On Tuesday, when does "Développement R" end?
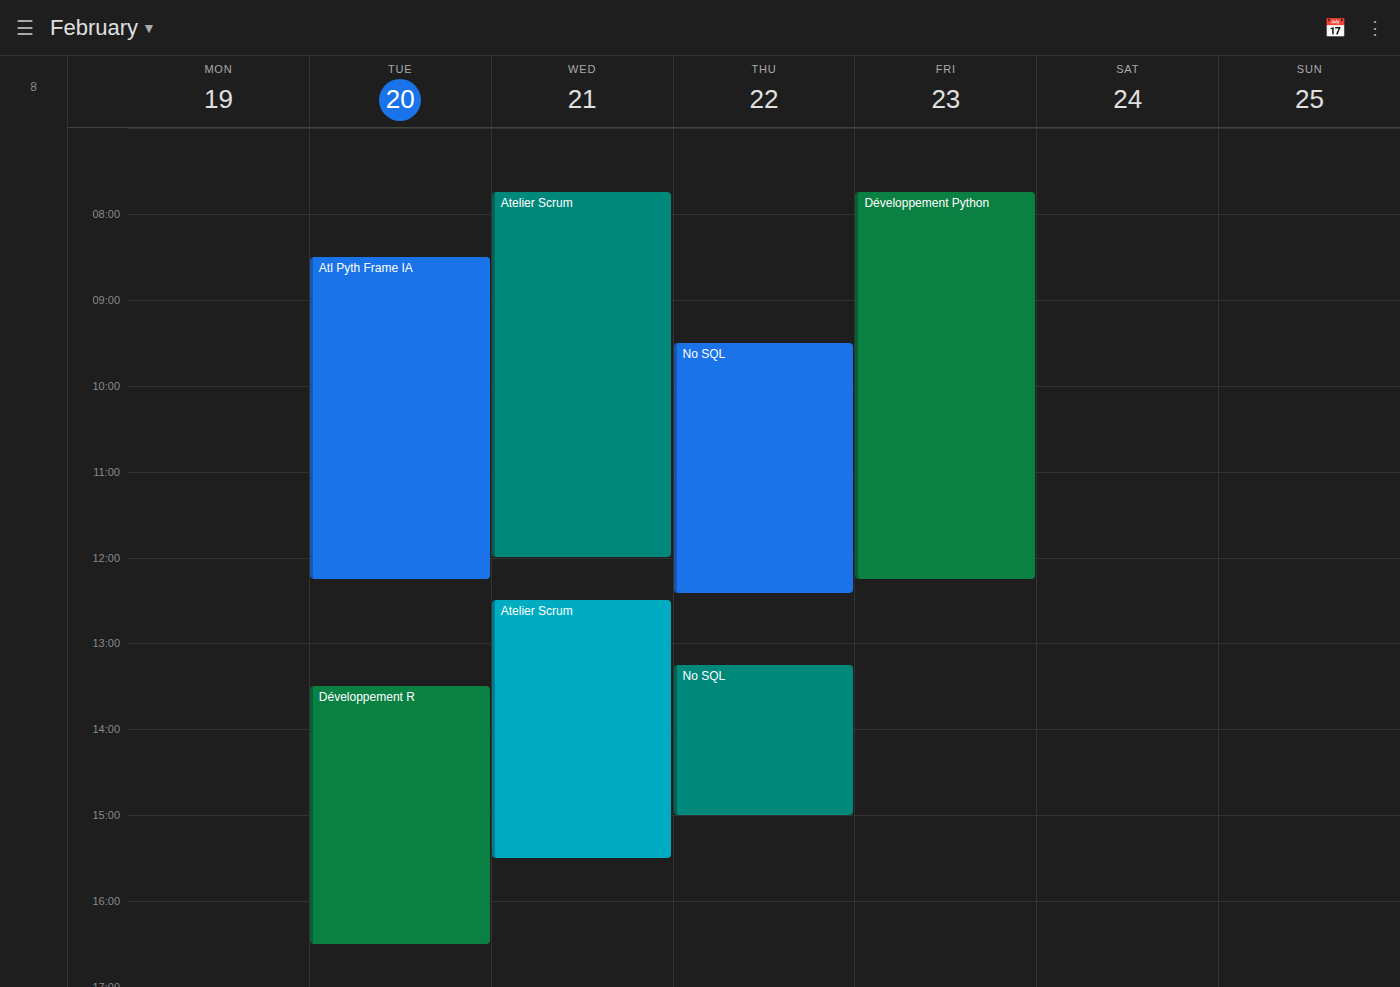
4:30 PM